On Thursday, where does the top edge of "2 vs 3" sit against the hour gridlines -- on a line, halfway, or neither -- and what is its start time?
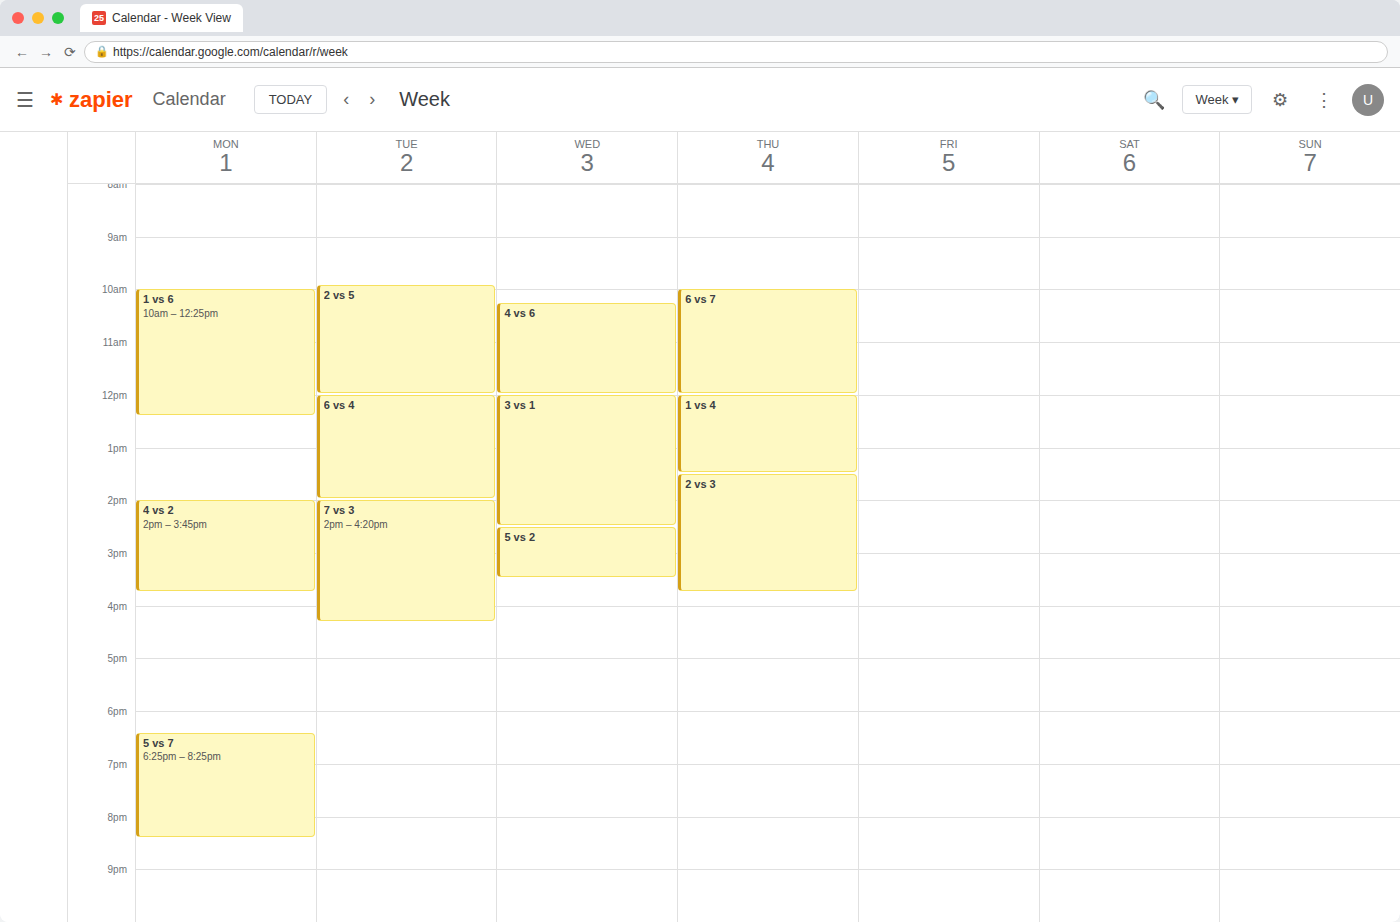
1:30 PM -- halfway between the 1 PM and 2 PM lines.